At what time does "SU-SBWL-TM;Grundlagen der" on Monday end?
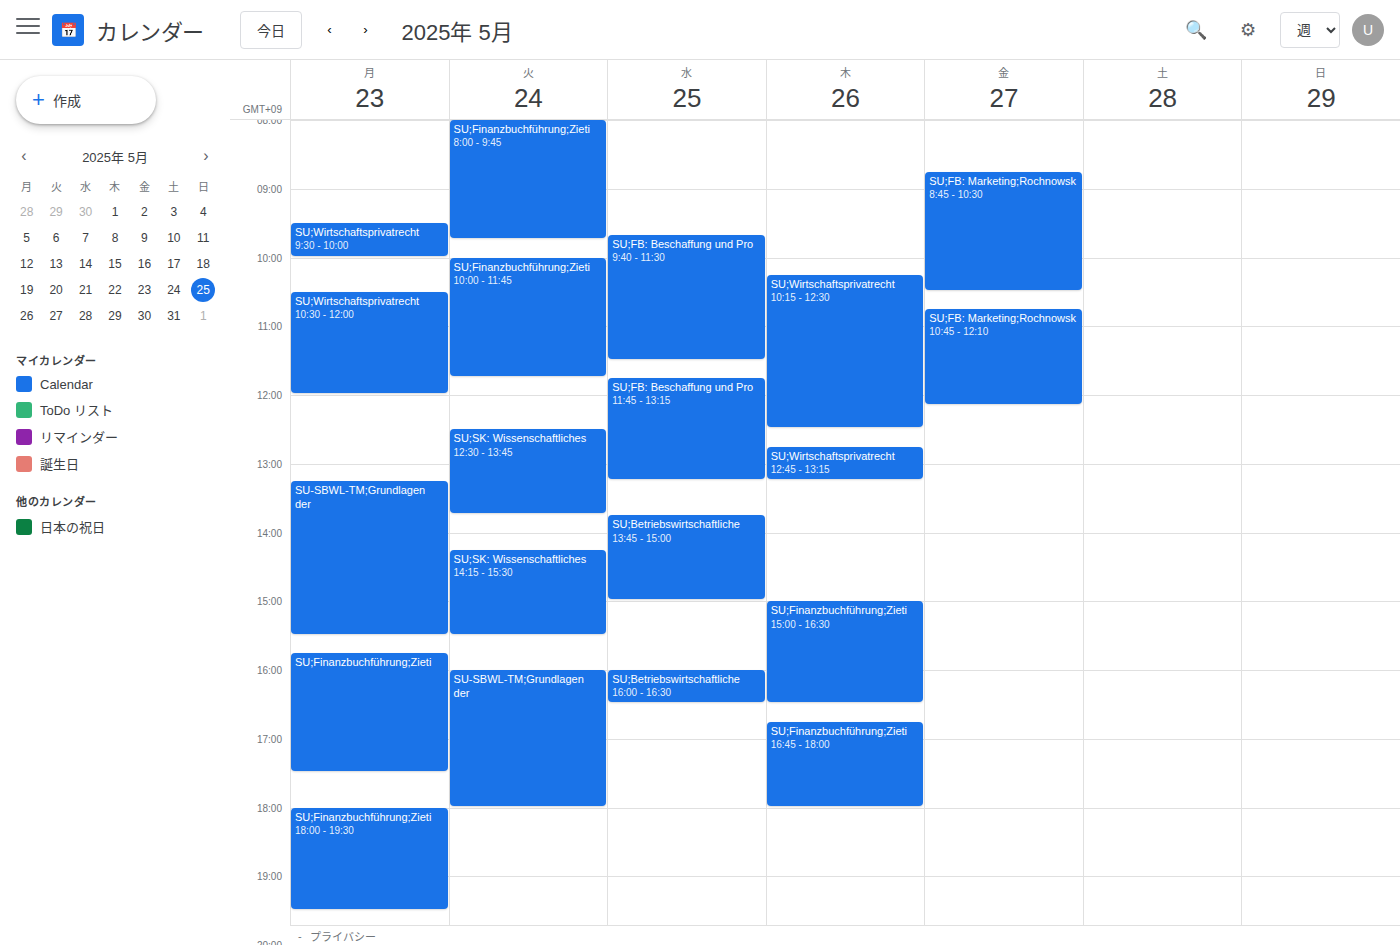
15:30